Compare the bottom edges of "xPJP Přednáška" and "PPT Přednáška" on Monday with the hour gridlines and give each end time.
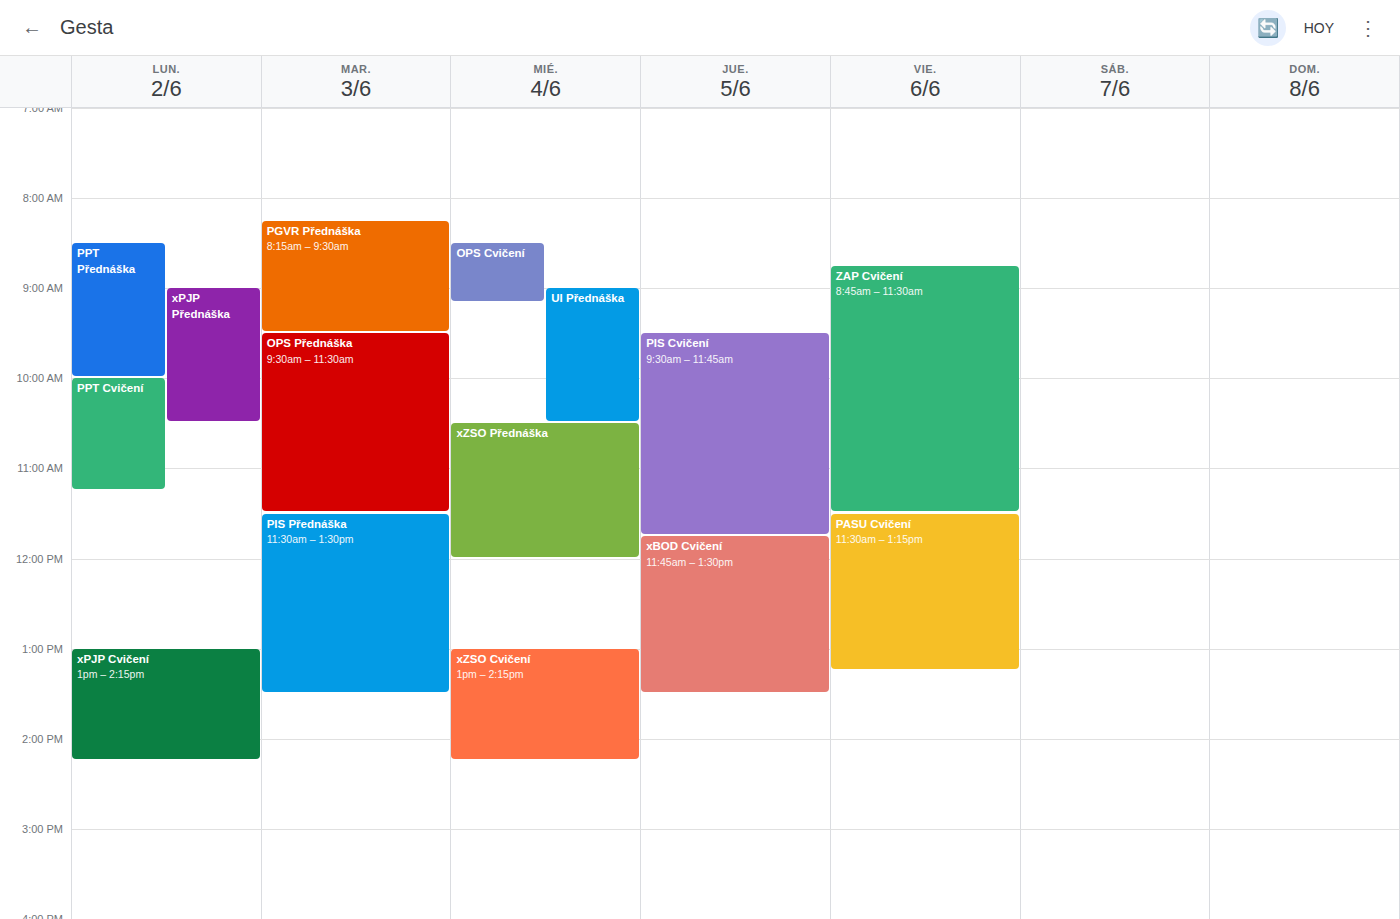
"xPJP Přednáška": 10:30 AM, halfway between the 10 AM and 11 AM lines. "PPT Přednáška": 10:00 AM, exactly on the 10 AM line.